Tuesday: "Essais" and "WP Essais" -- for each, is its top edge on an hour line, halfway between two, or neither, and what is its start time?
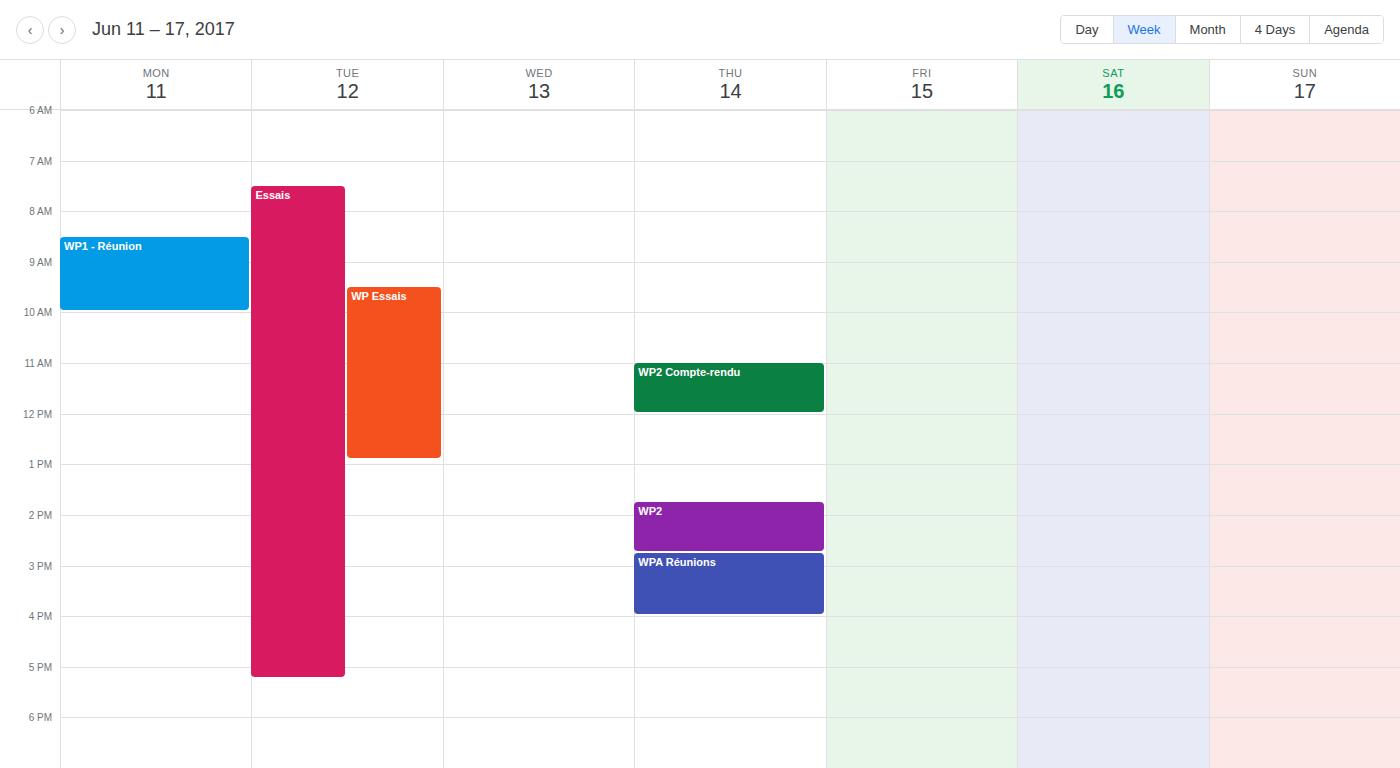
"Essais": 7:30 AM, halfway between the 7 AM and 8 AM lines. "WP Essais": 9:30 AM, halfway between the 9 AM and 10 AM lines.